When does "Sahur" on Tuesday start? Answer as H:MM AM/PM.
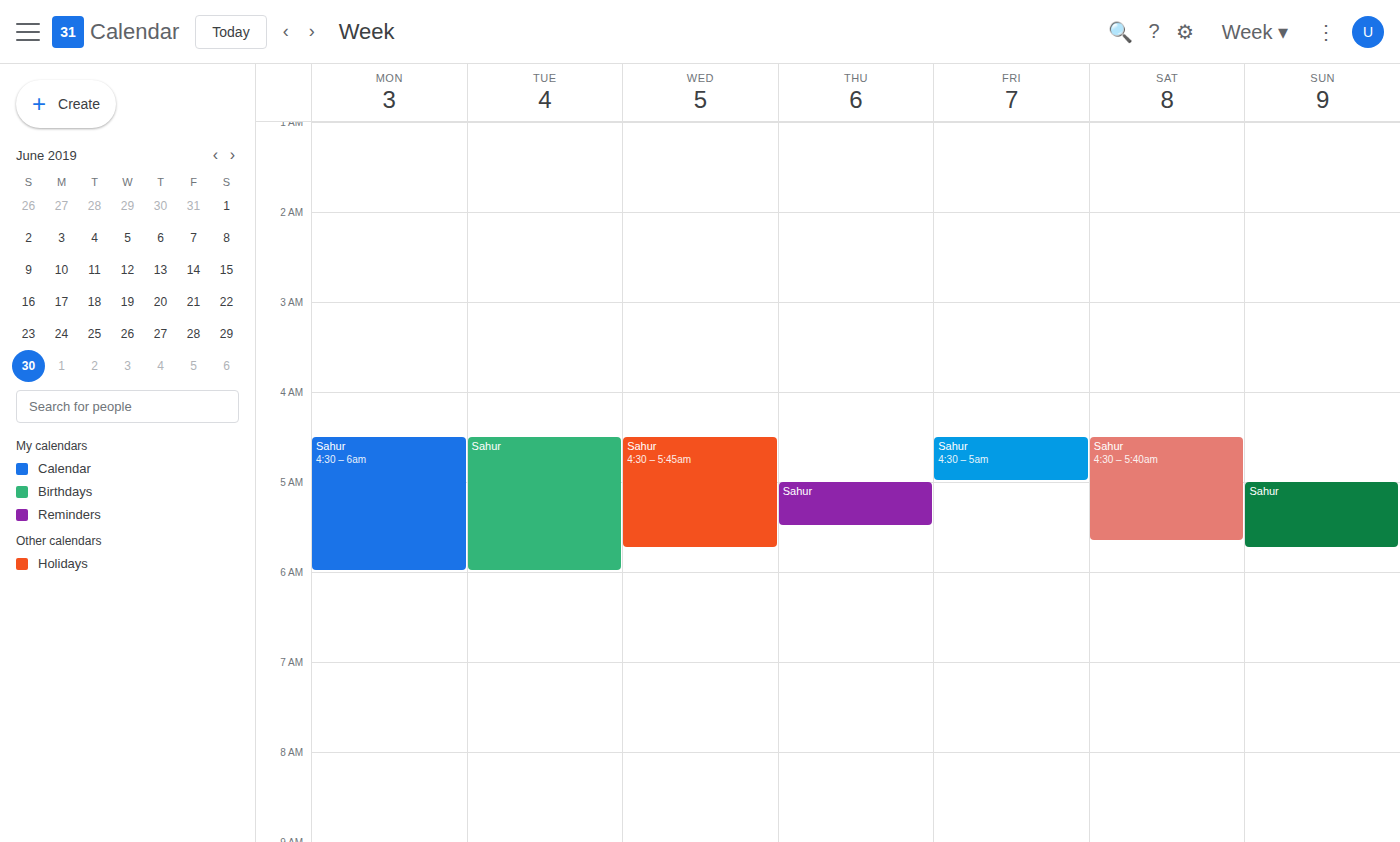
4:30 AM